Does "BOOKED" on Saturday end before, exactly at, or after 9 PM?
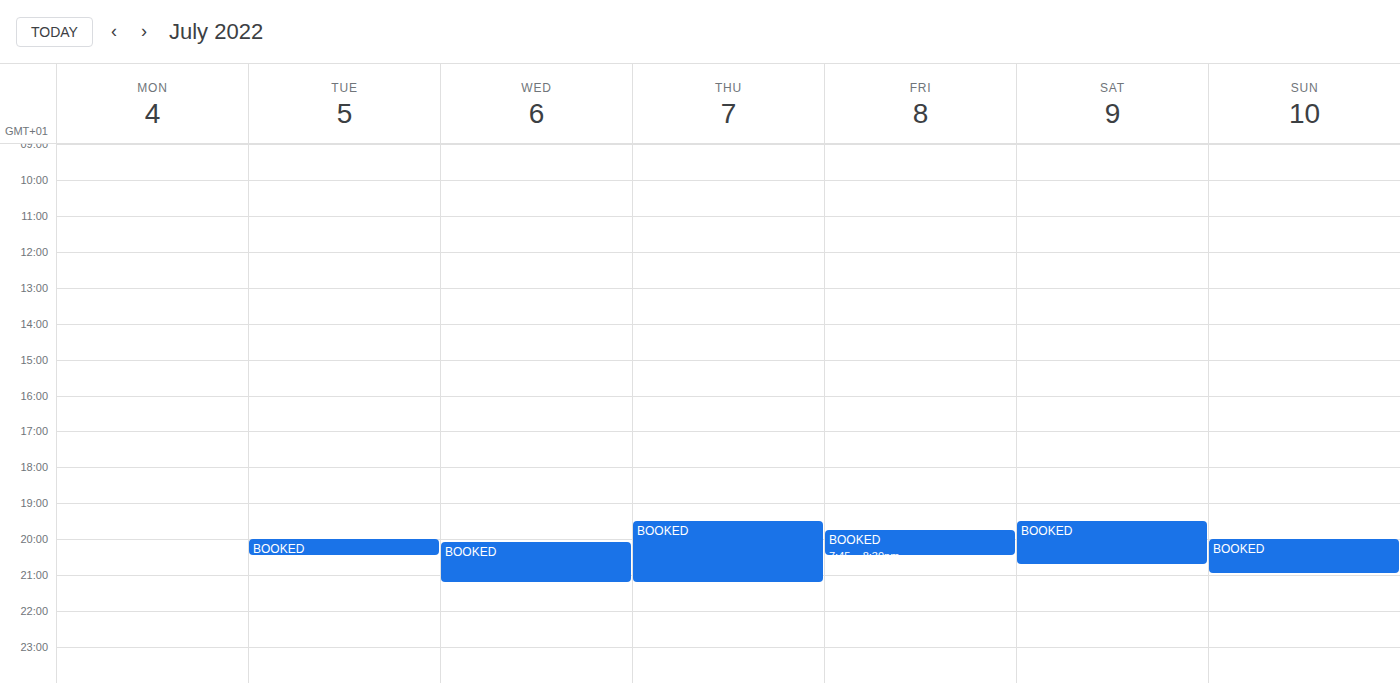
8:45 PM -- before 9 PM, 15 minutes above the 9 PM line.